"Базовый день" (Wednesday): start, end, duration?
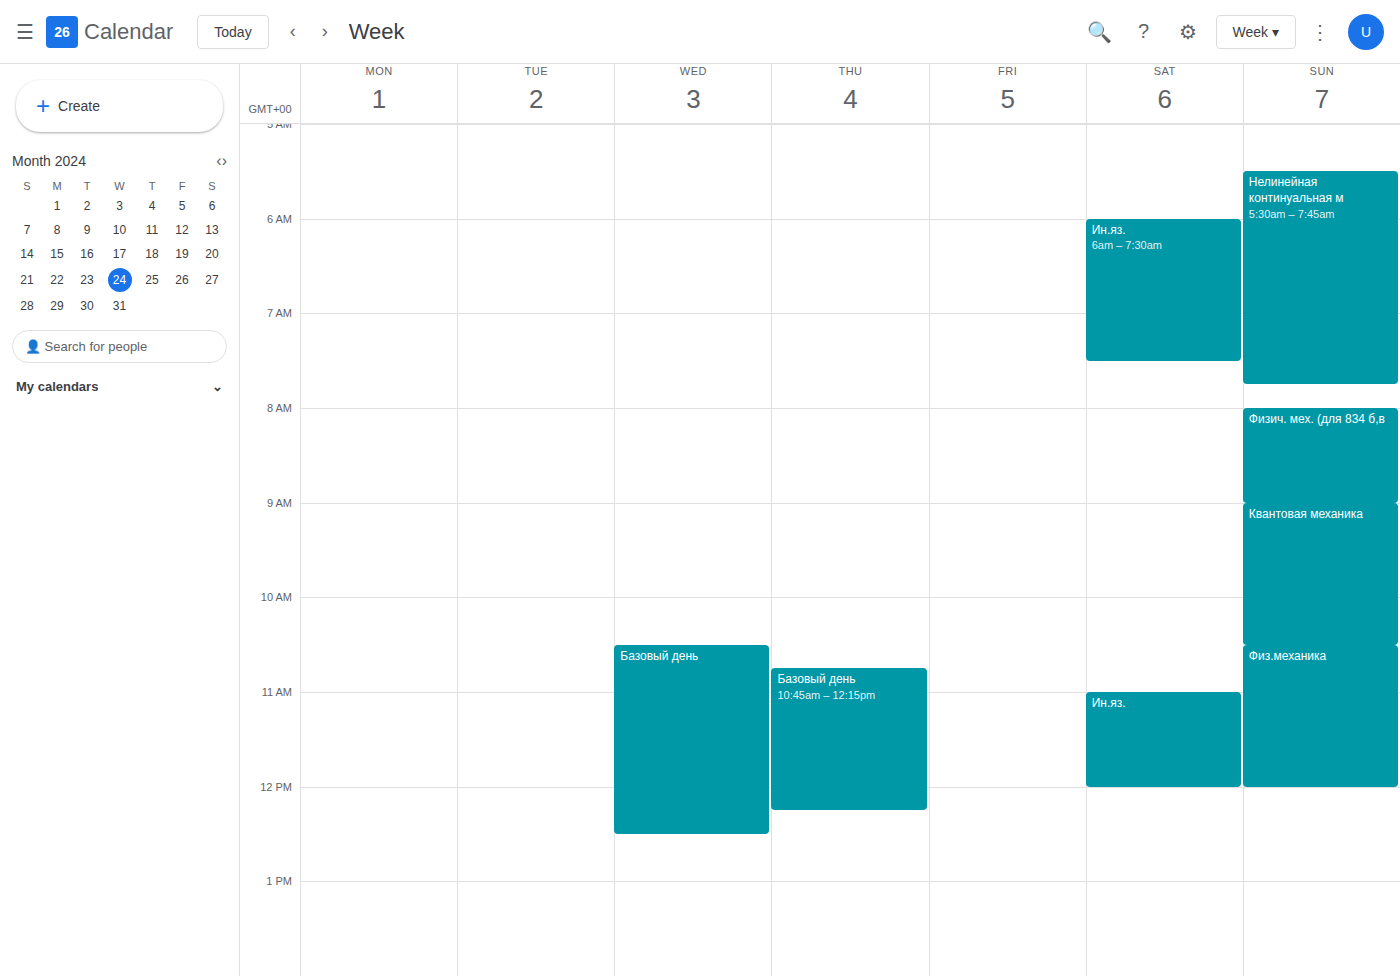
10:30 AM to 12:30 PM, 2 hours